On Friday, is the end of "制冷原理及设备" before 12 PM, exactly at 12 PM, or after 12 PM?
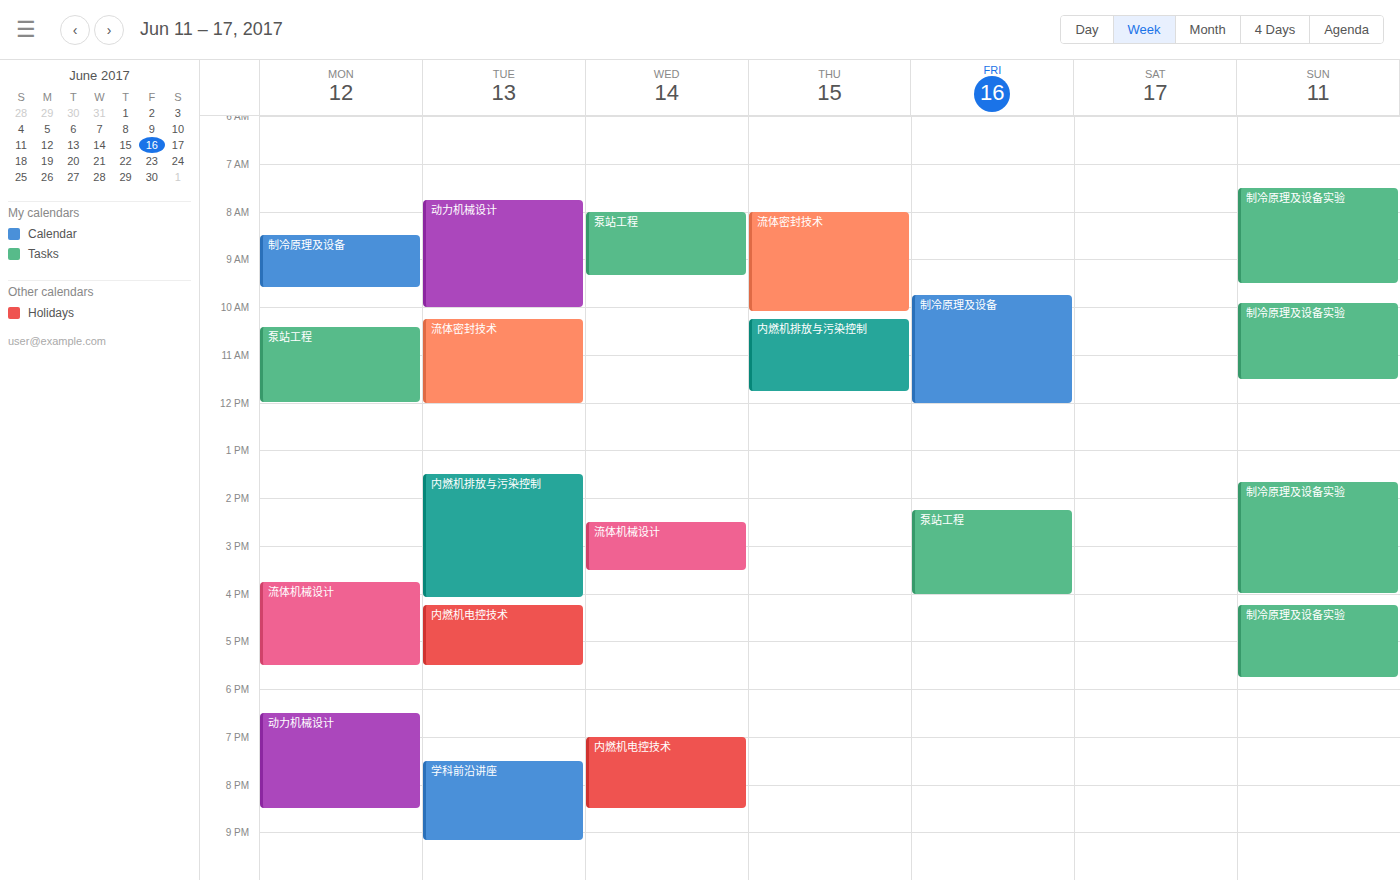
12:00 PM -- exactly at 12 PM, on the 12 PM line.